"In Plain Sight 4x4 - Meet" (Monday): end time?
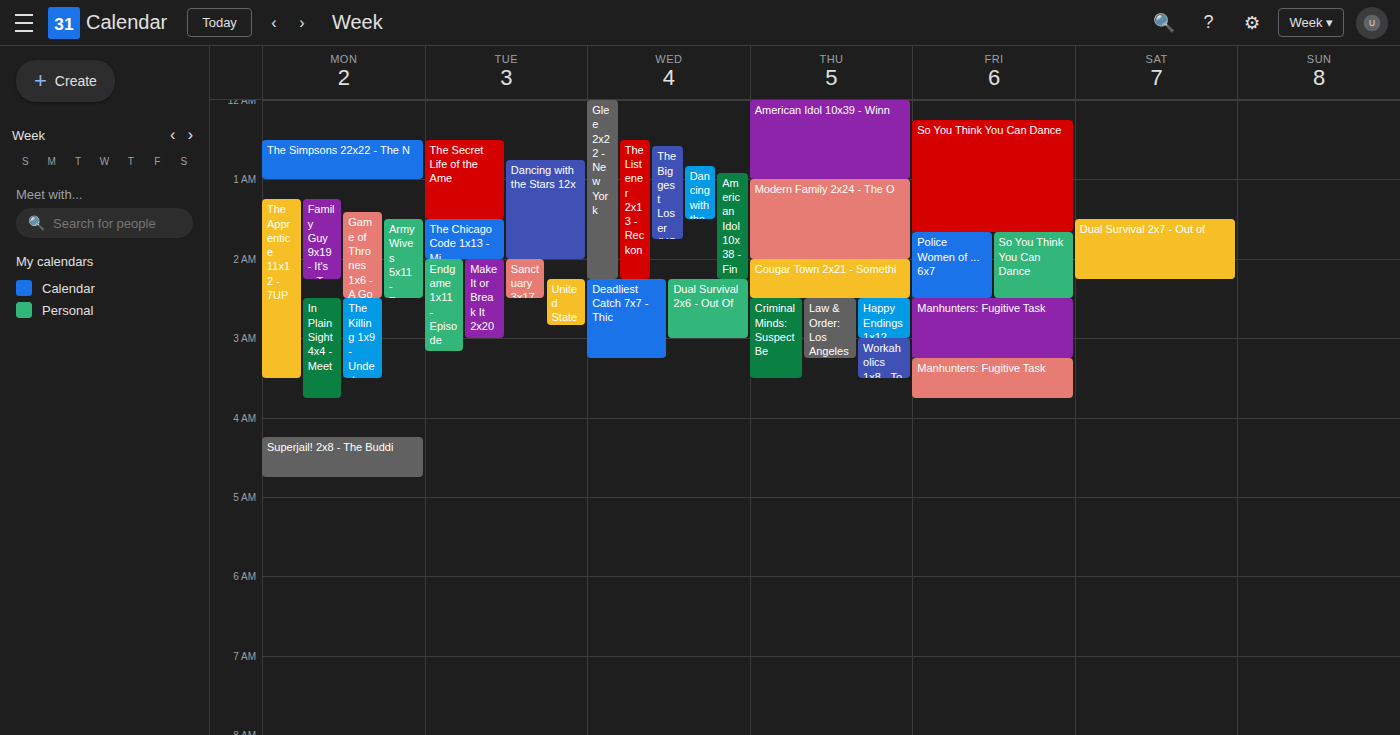
3:45 AM